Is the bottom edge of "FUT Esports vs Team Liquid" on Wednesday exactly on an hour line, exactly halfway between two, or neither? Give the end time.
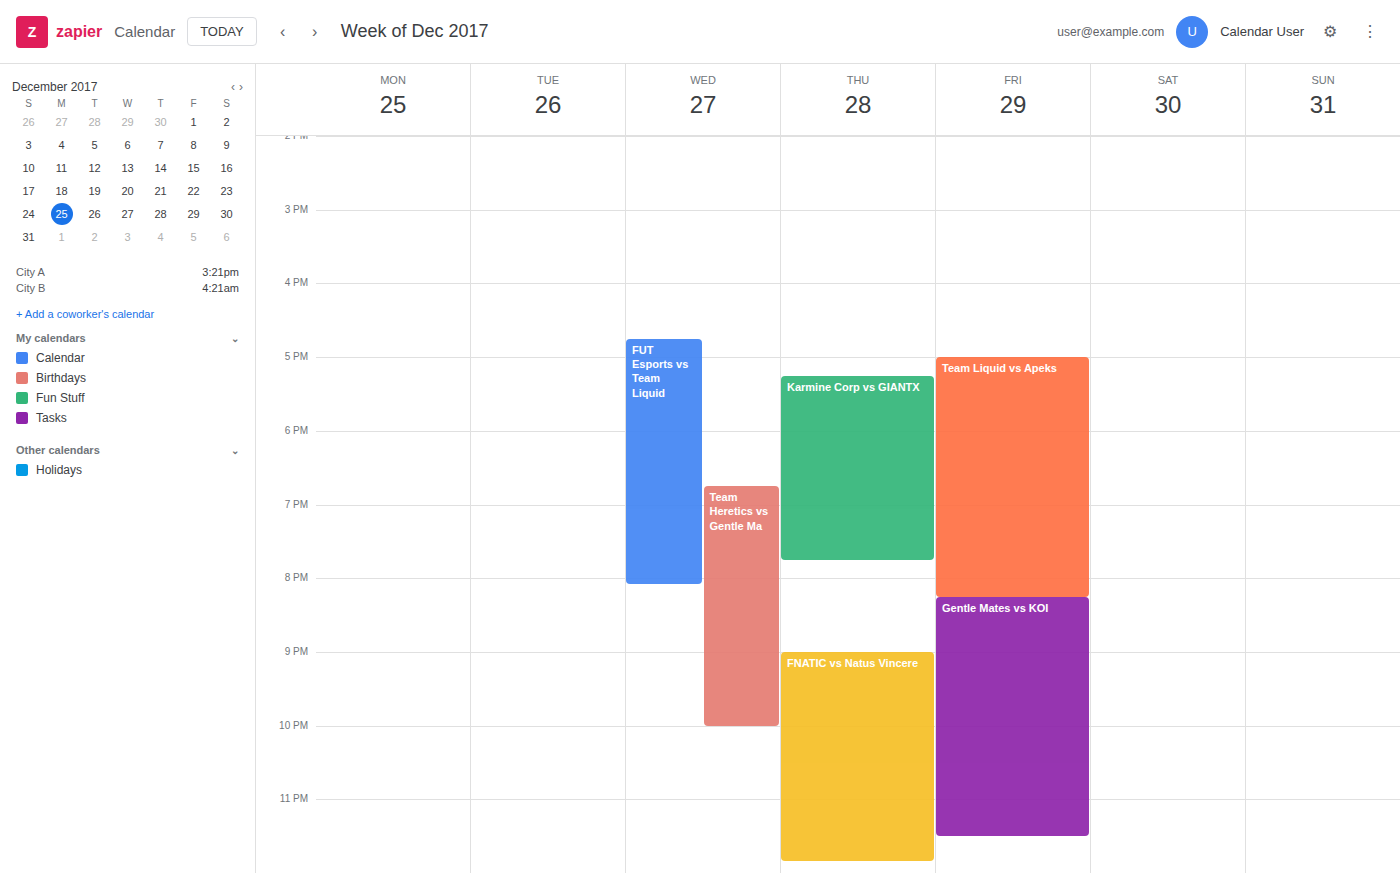
8:05 PM -- neither: 5 minutes below the 8 PM line and 55 minutes above the 9 PM line.